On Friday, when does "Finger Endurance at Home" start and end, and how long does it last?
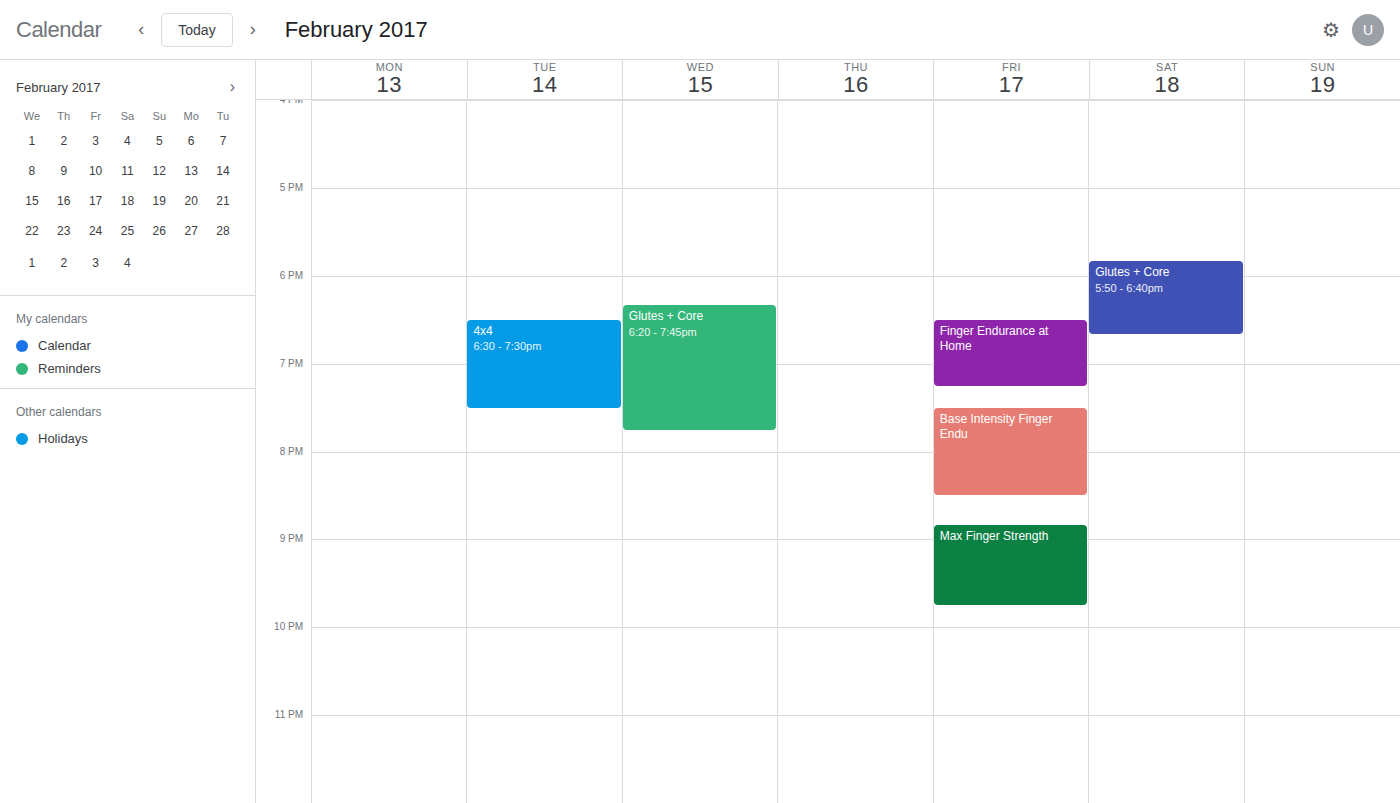
6:30 PM to 7:15 PM, 45 minutes